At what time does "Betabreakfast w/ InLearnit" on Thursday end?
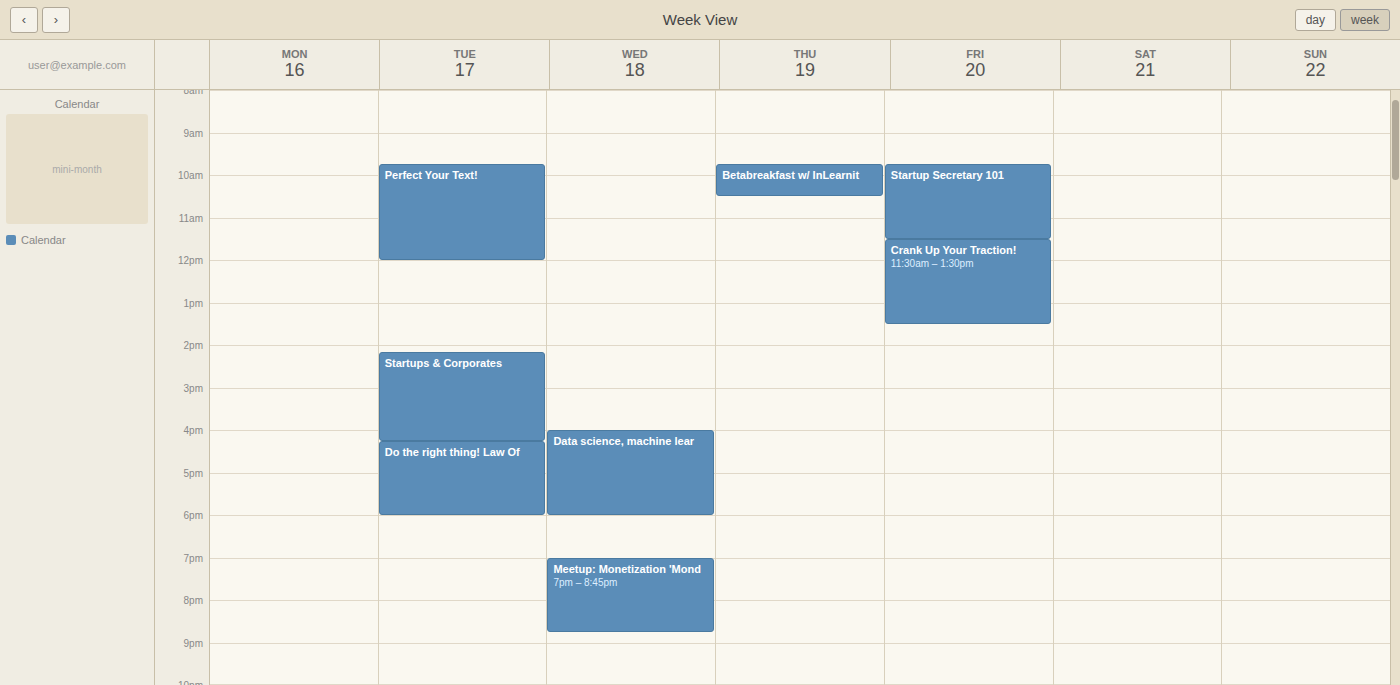
10:30 AM